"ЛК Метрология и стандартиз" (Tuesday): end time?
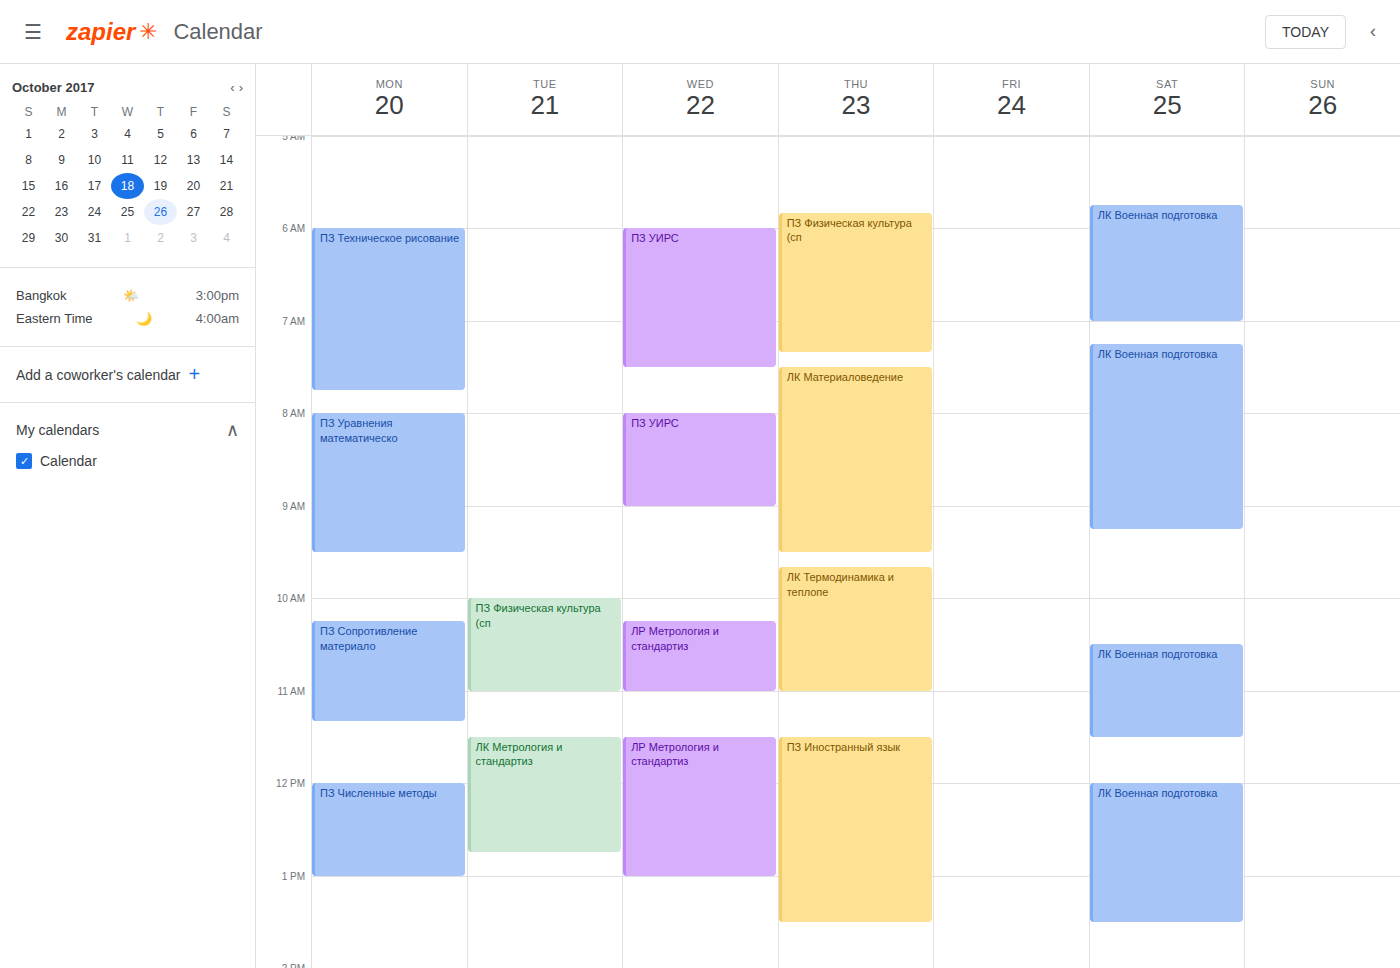
12:45 PM